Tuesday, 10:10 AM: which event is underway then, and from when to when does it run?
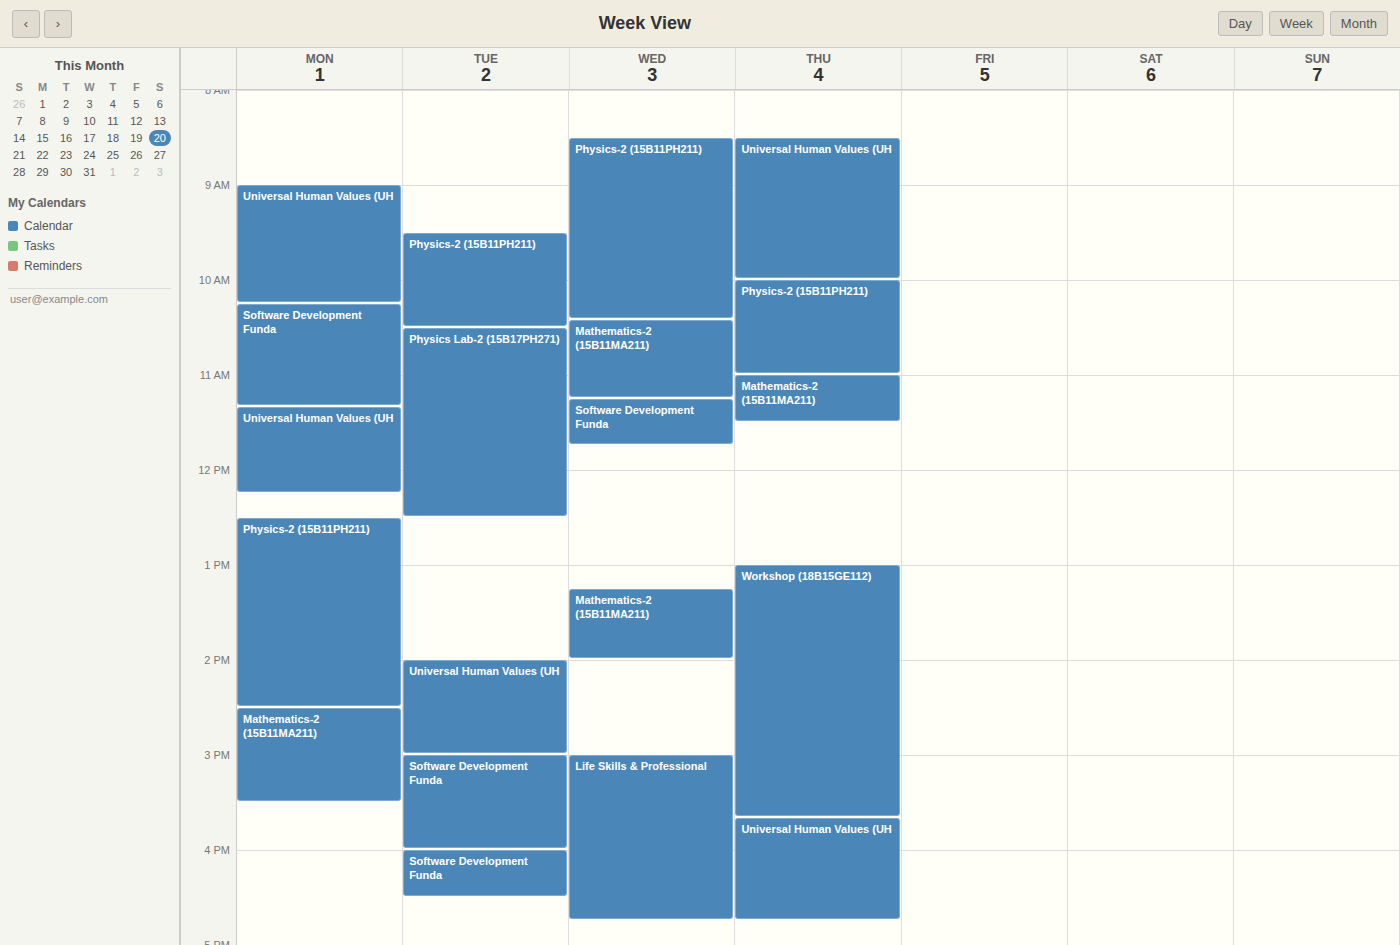
"Physics-2 (15B11PH211)", 9:30 AM to 10:30 AM